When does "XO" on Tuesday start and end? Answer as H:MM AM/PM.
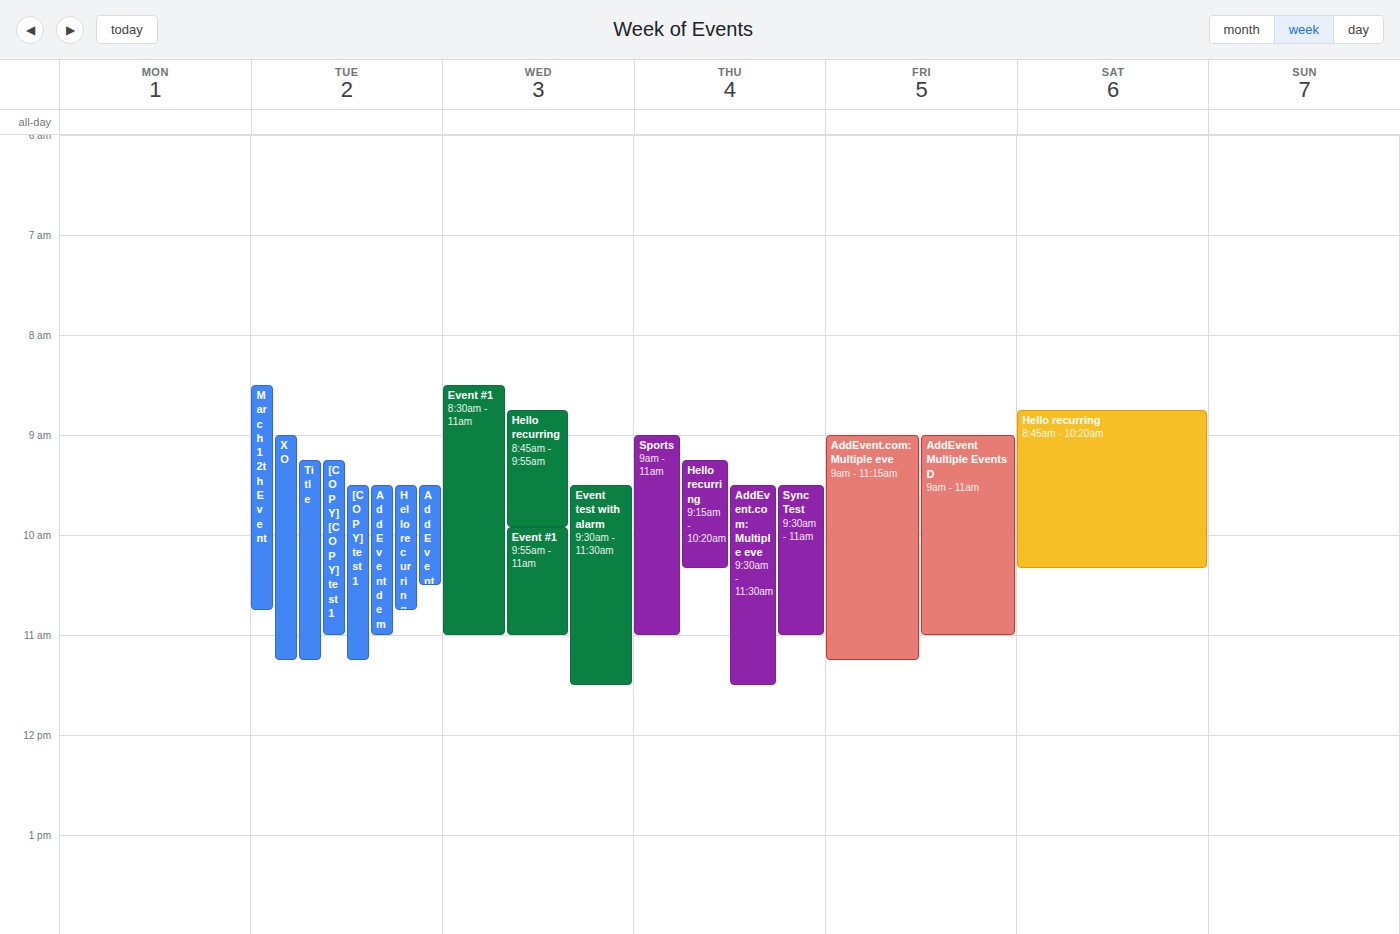
9:00 AM to 11:15 AM